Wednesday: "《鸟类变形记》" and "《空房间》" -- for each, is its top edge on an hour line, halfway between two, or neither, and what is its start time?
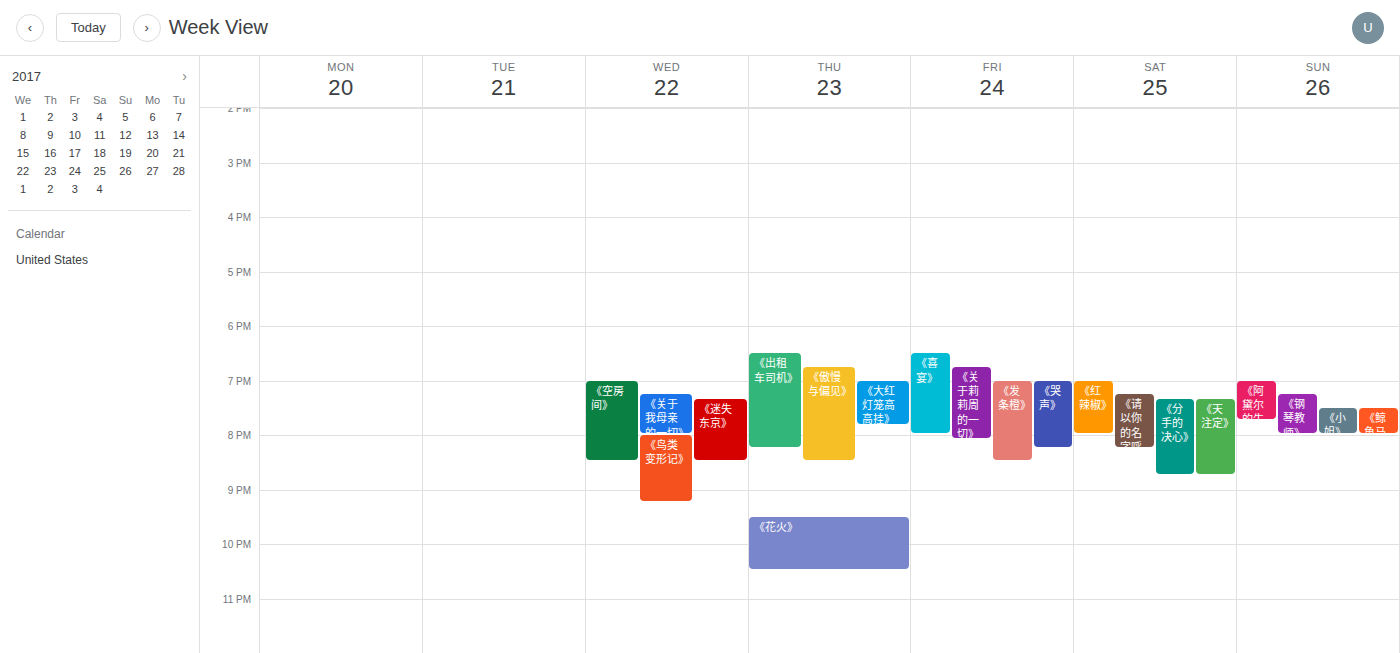
"《鸟类变形记》": 8:00 PM, exactly on the 8 PM line. "《空房间》": 7:00 PM, exactly on the 7 PM line.